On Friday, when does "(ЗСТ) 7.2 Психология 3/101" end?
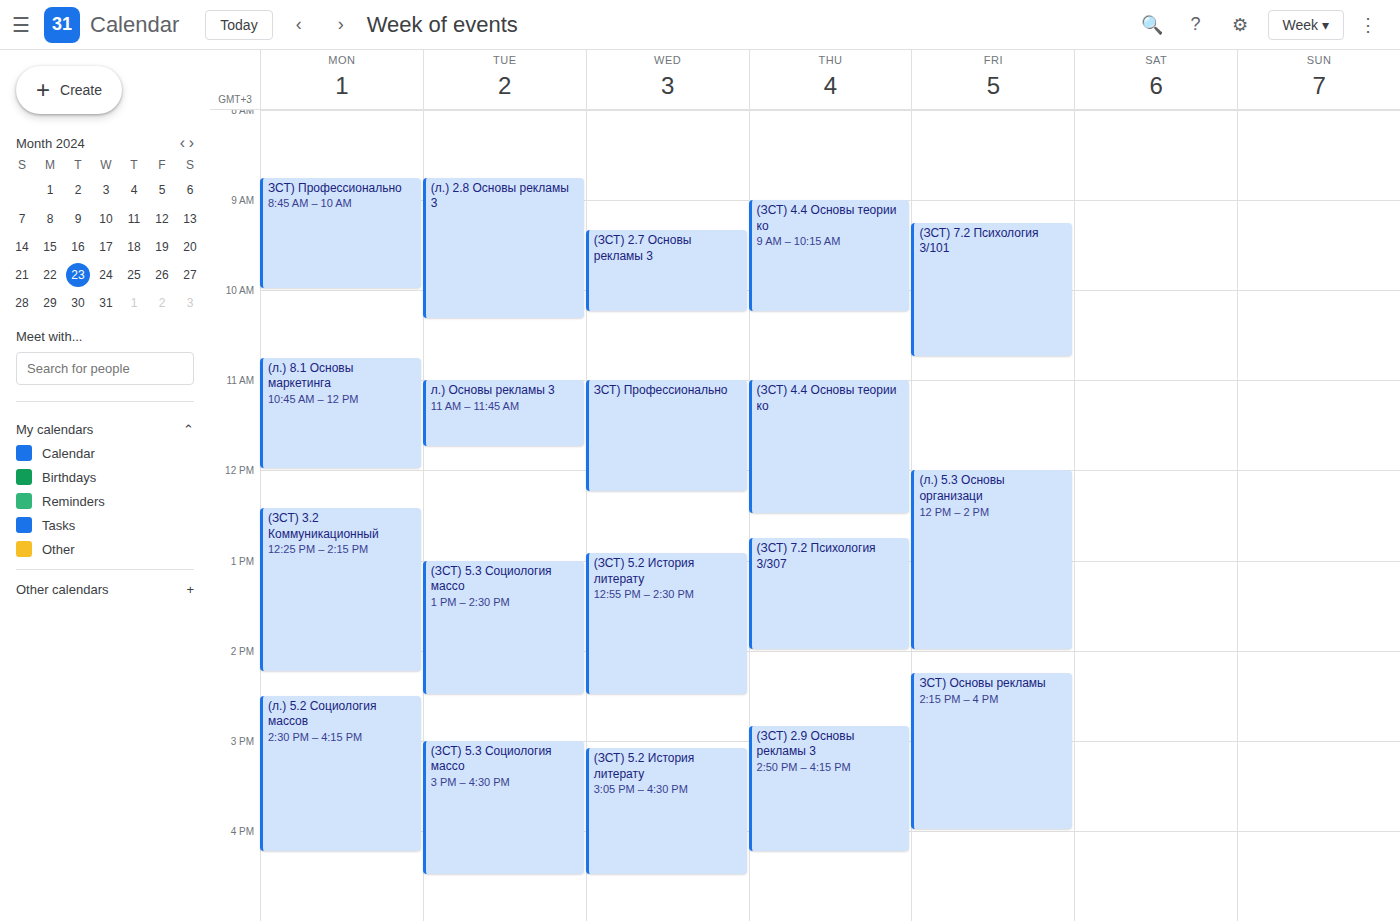
10:45 AM